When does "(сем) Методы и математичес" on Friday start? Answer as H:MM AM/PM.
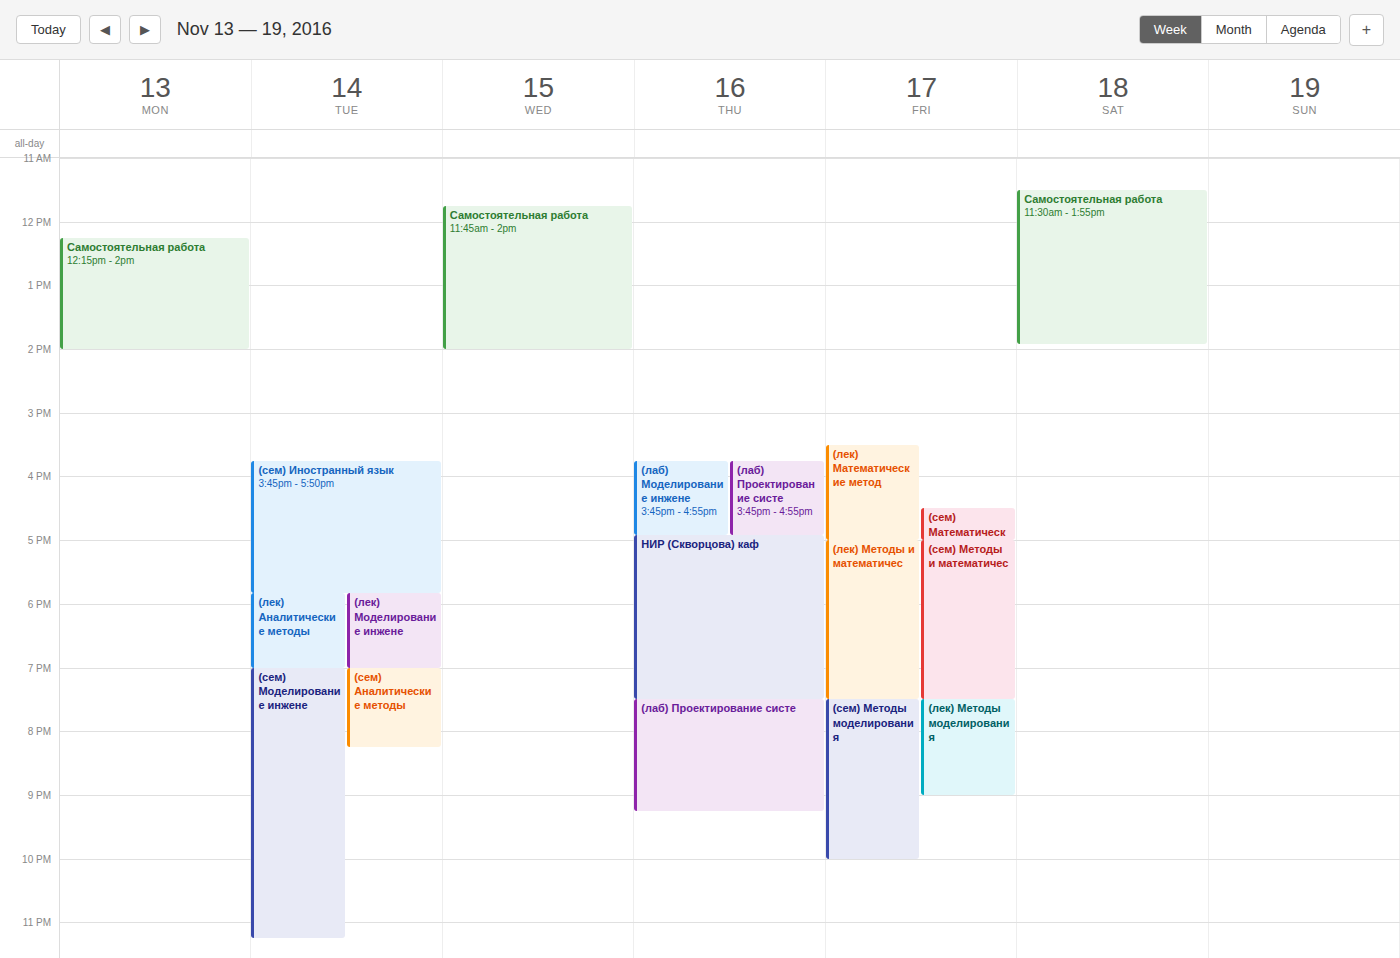
5:00 PM